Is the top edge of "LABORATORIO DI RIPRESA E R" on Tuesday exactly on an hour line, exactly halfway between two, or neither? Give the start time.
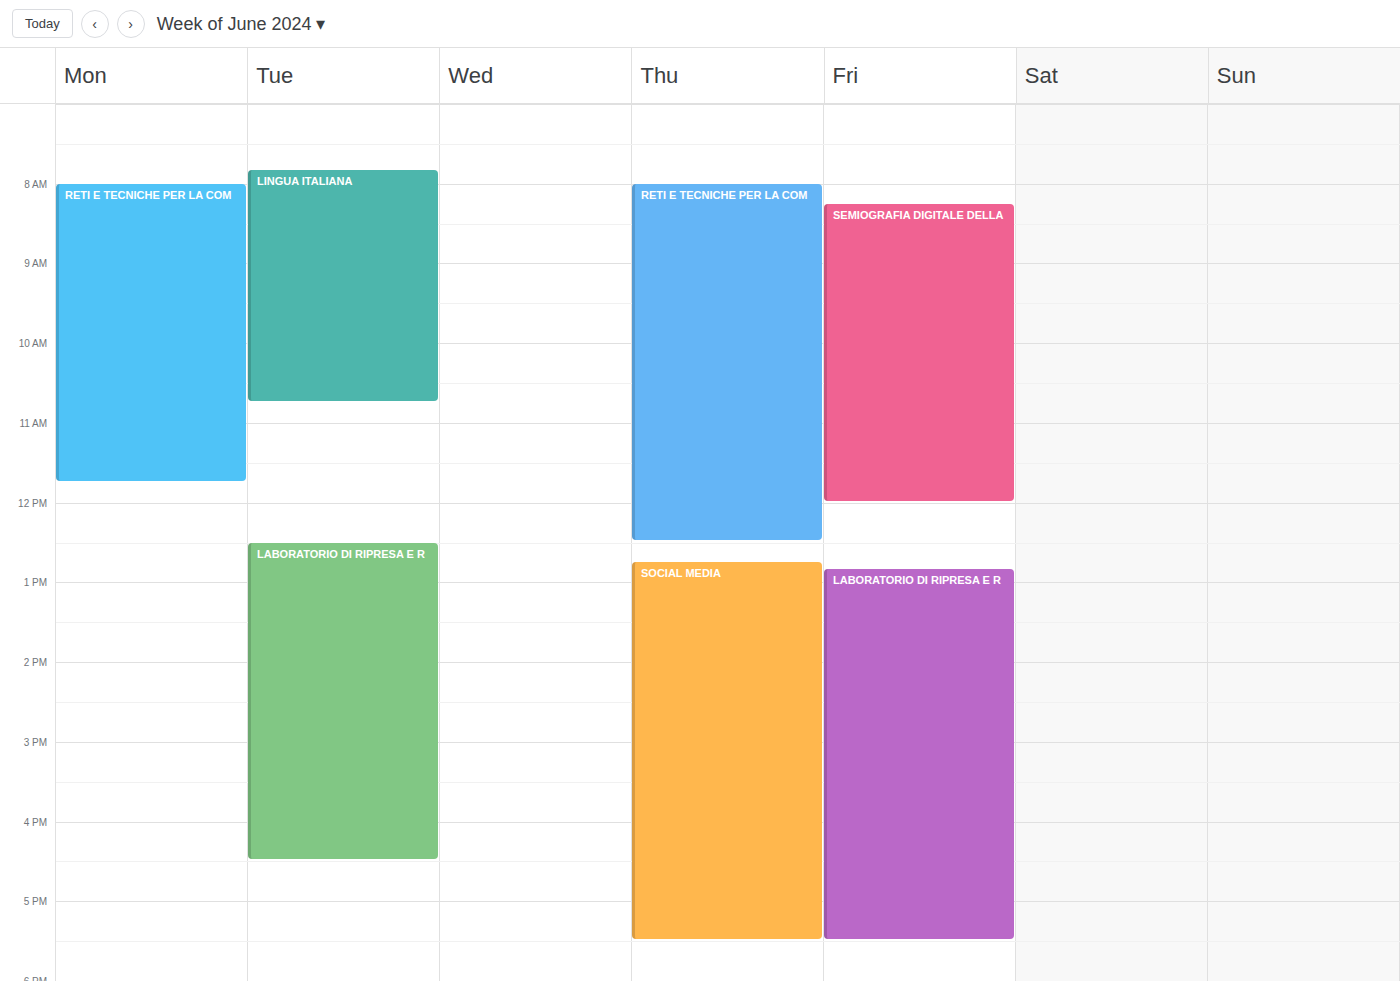
12:30 -- halfway between the 12:00 and 13:00 lines.